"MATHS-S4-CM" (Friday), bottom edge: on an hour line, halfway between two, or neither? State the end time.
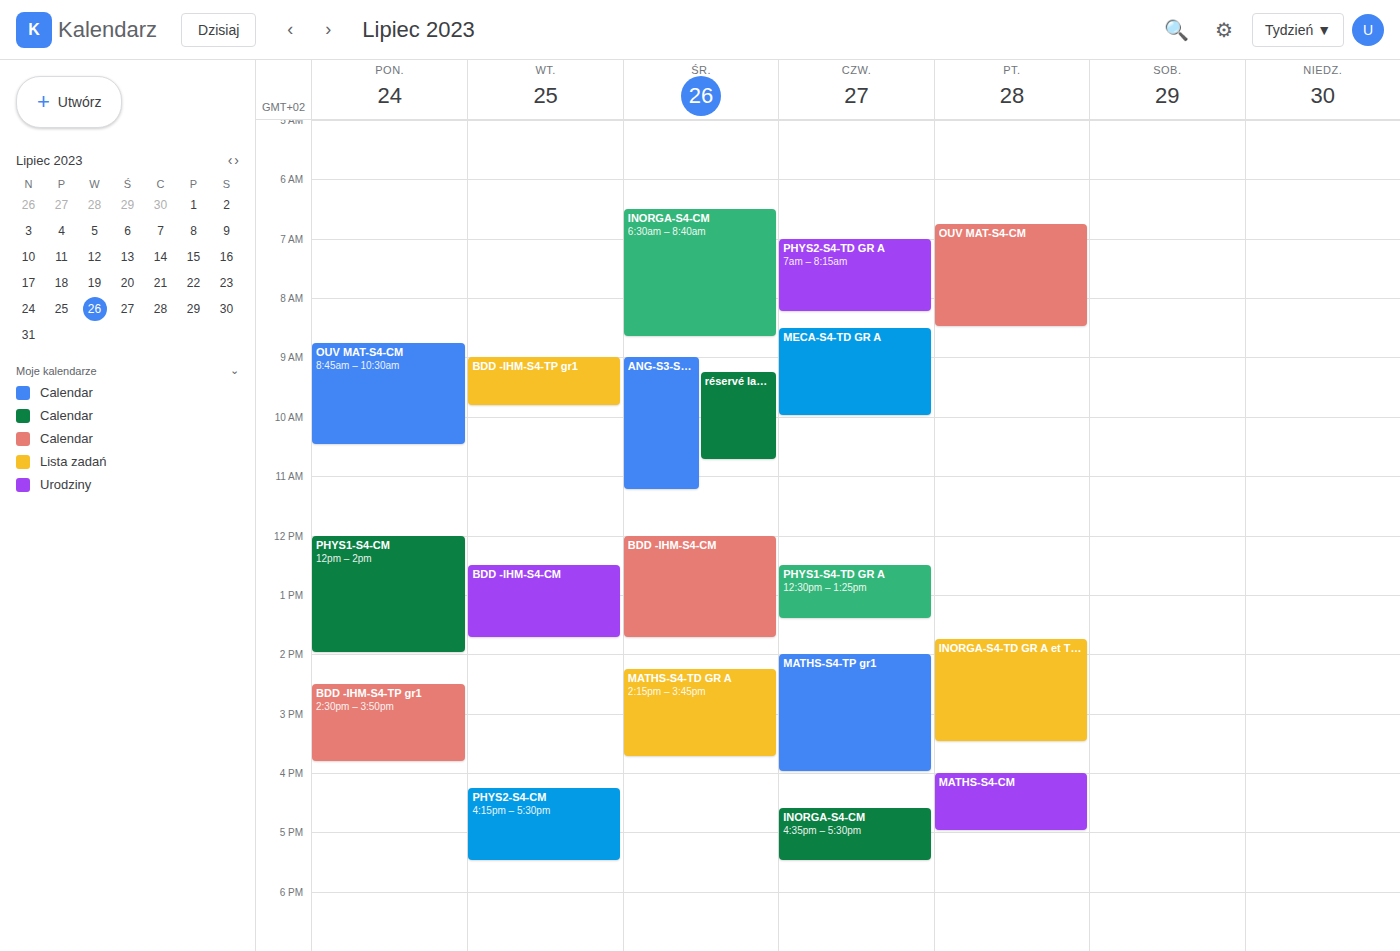
5:00 PM -- exactly on the 5 PM line.